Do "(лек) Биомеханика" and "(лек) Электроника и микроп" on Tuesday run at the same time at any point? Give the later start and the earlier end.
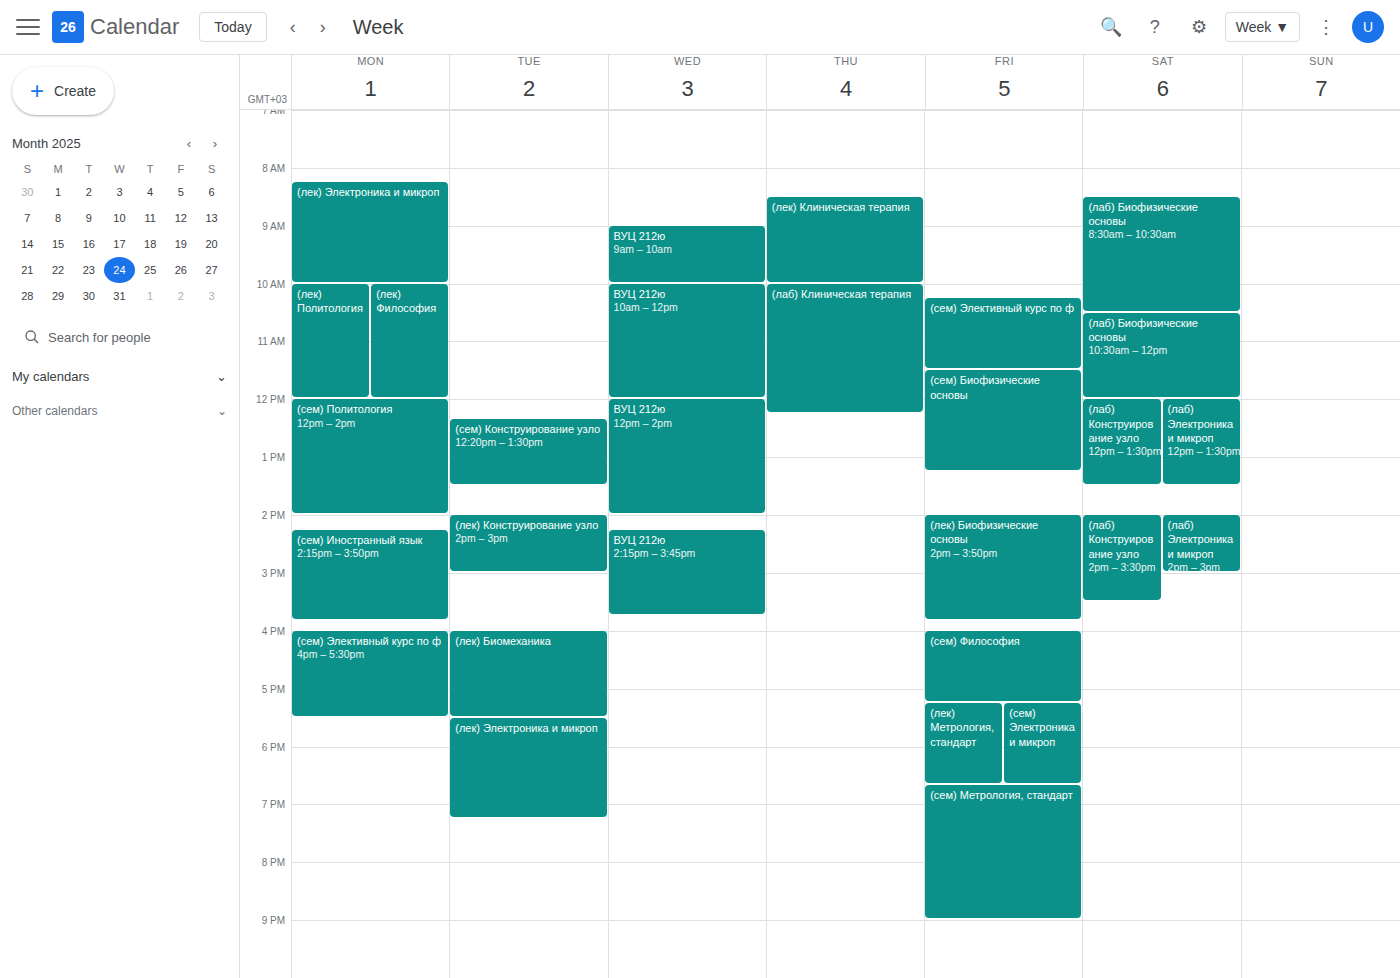
"(лек) Биомеханика" ends at 5:30 PM, exactly when "(лек) Электроника и микроп" starts -- they touch but do not overlap.